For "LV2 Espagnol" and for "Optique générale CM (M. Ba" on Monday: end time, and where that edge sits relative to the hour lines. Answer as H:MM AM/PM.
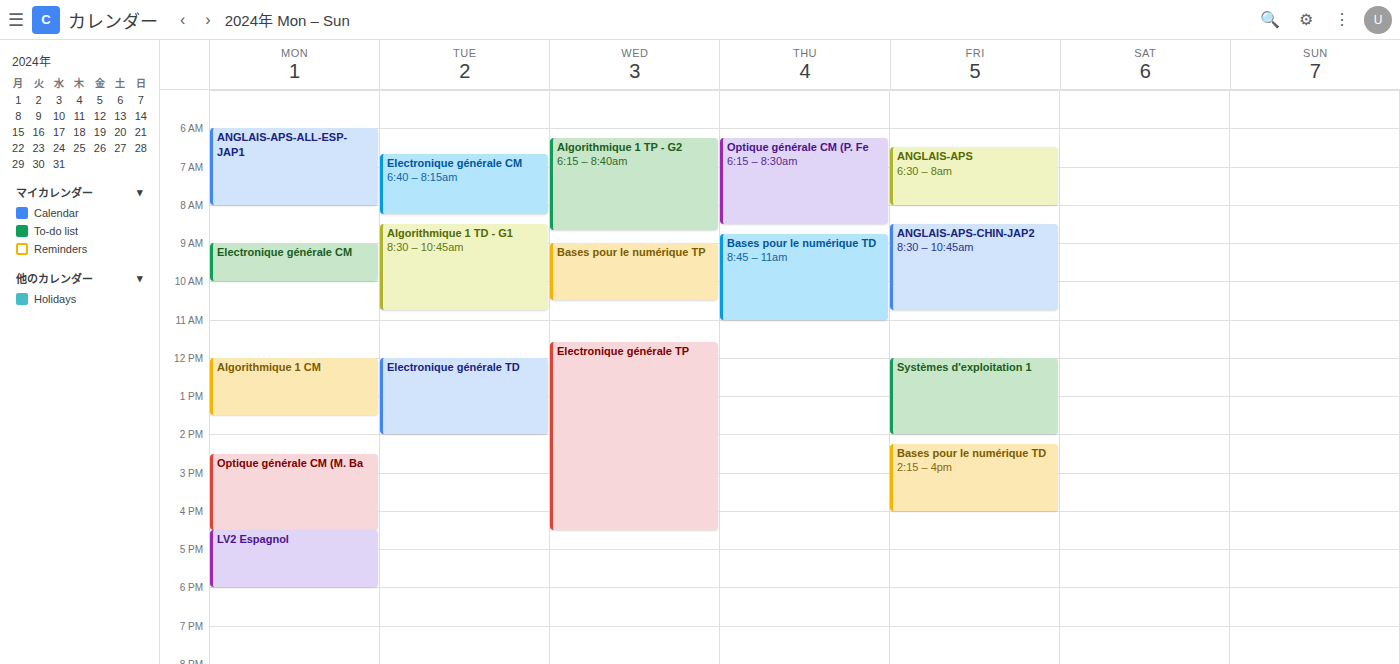
"LV2 Espagnol": 6:00 PM, exactly on the 6 PM line. "Optique générale CM (M. Ba": 4:30 PM, halfway between the 4 PM and 5 PM lines.